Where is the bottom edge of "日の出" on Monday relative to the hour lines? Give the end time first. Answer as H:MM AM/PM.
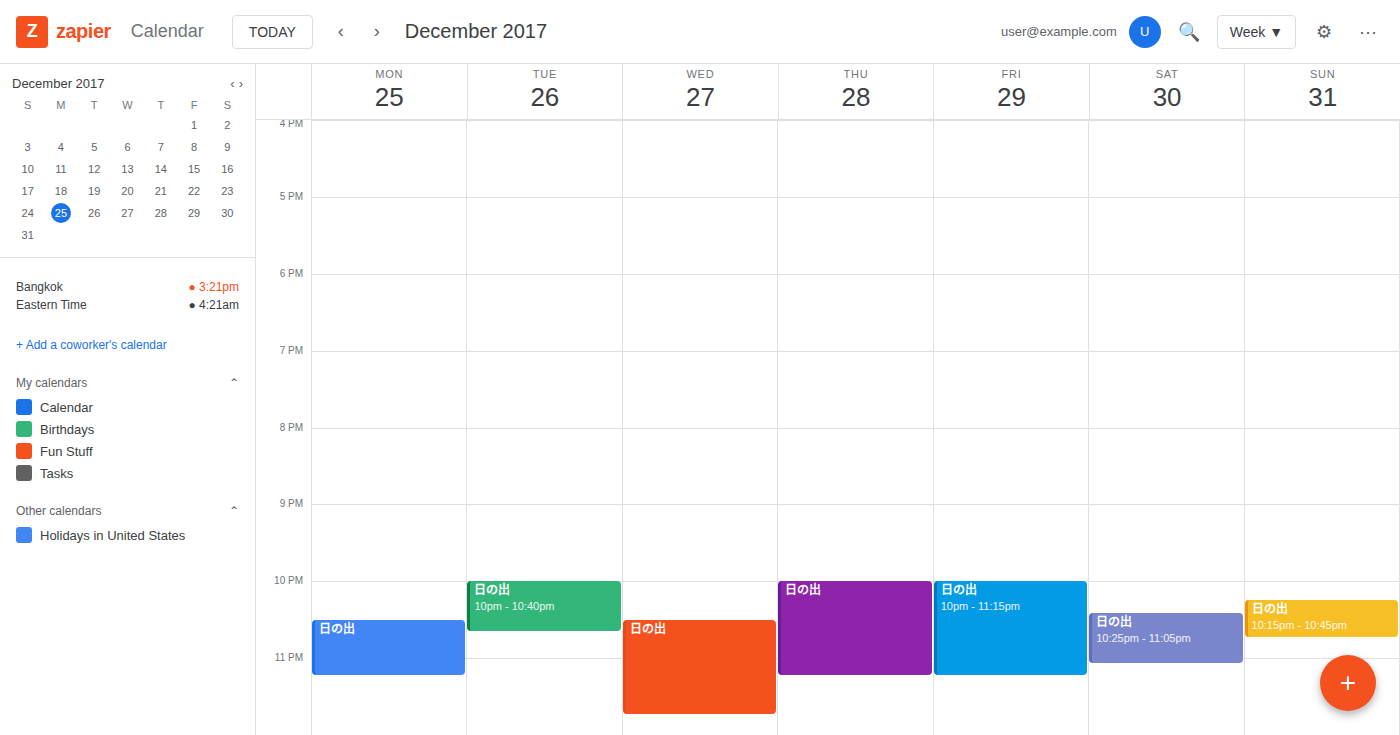
11:15 PM -- neither: a quarter of the way from the 11 PM line to the 12 AM line.